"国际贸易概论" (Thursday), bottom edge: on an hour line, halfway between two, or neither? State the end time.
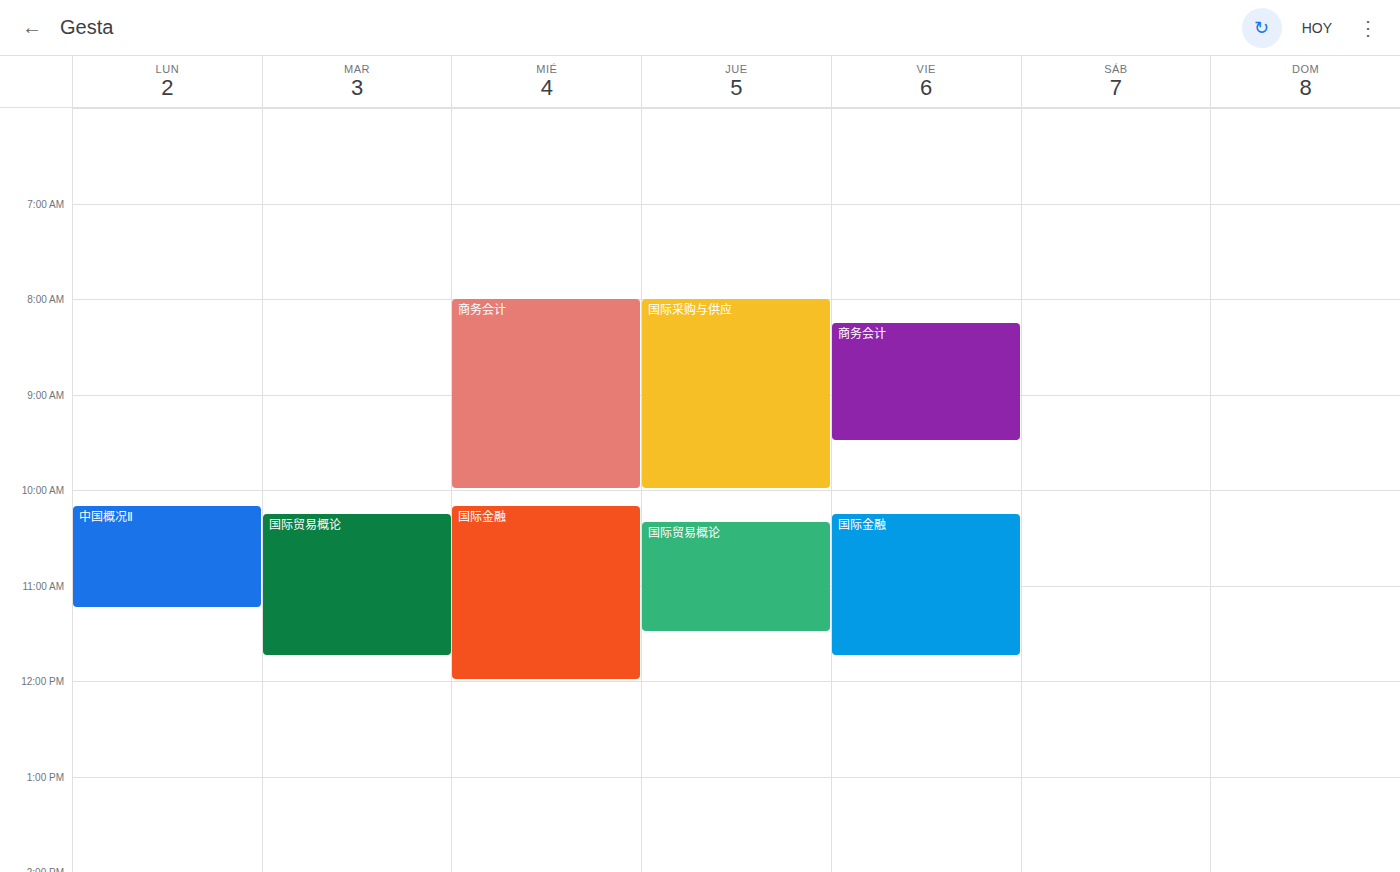
11:30 AM -- halfway between the 11 AM and 12 PM lines.